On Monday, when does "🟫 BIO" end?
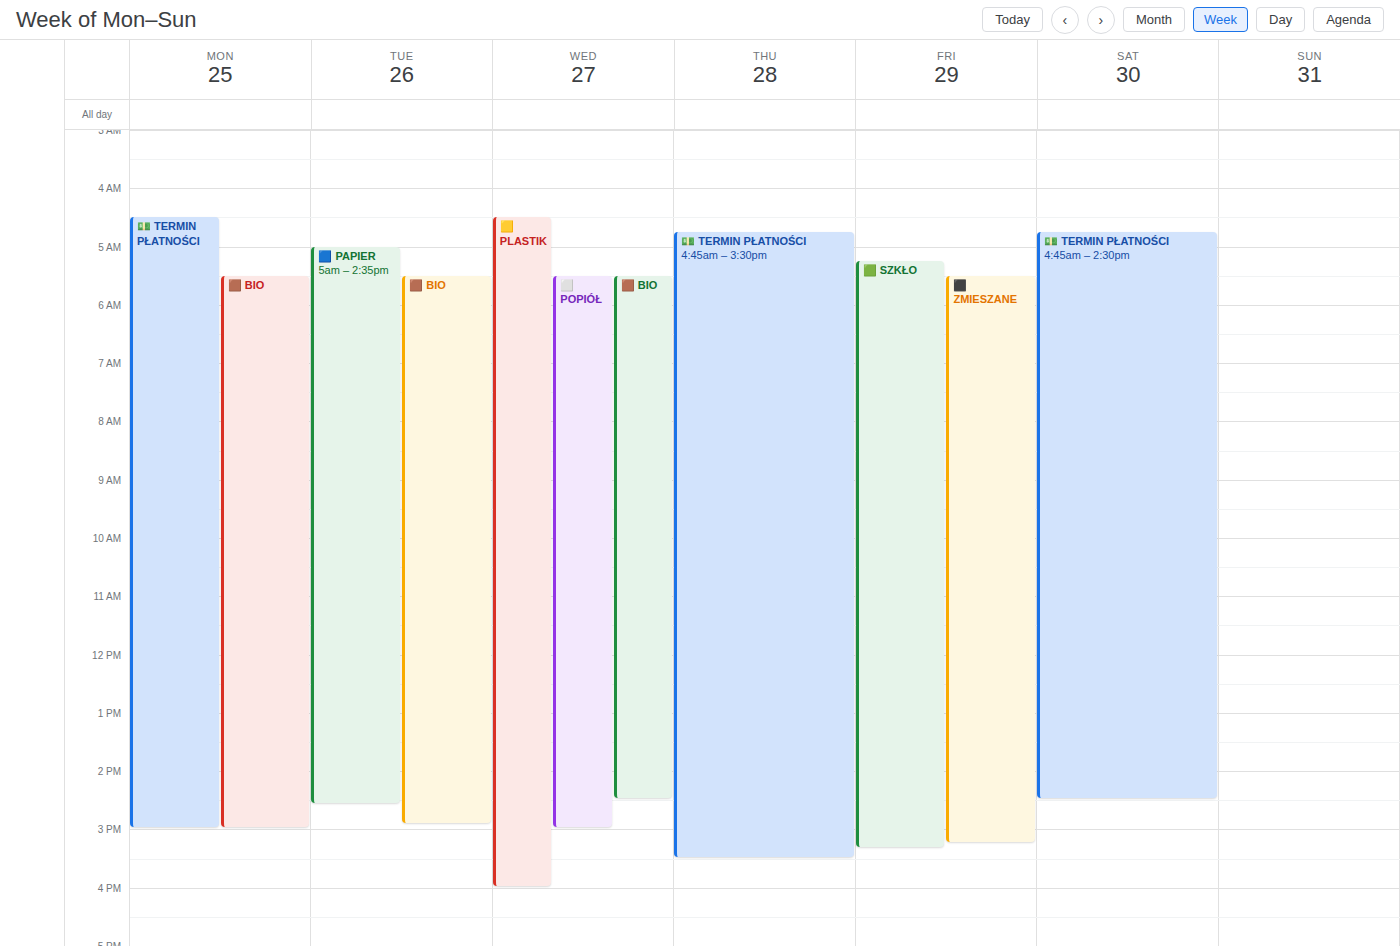
3:00 PM